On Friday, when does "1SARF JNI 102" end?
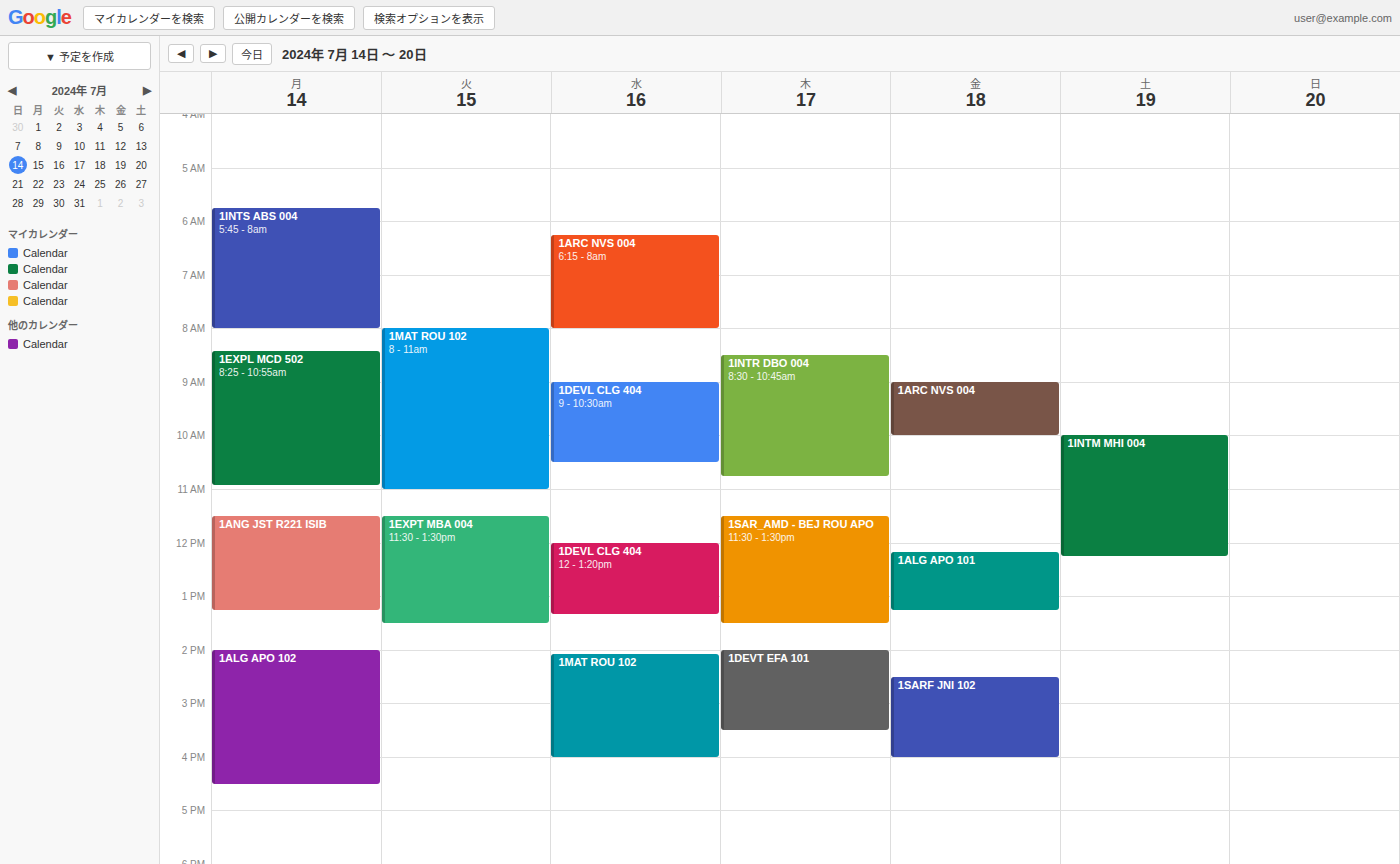
4:00 PM